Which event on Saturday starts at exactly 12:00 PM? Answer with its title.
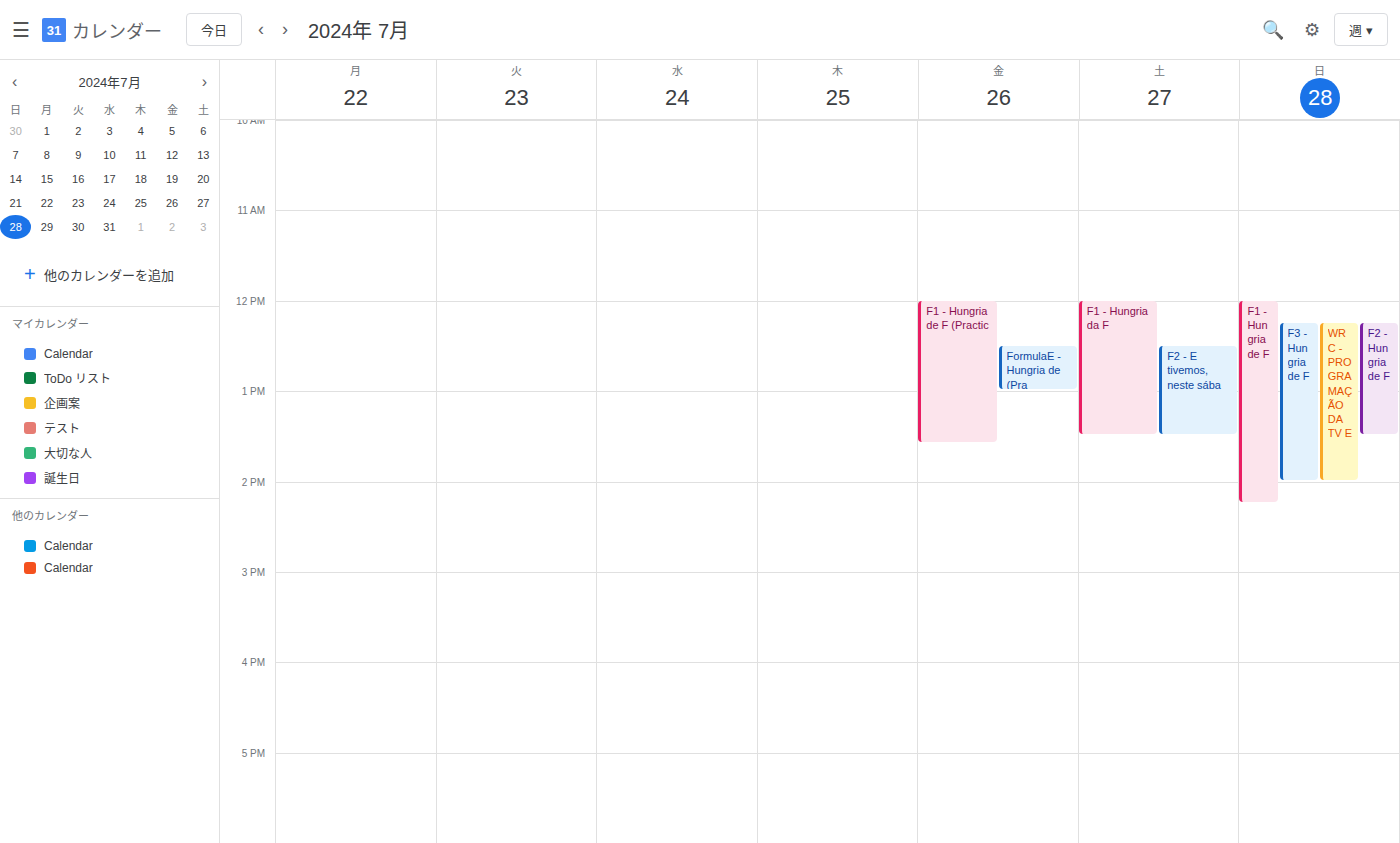
"F1 - Hungria da F"